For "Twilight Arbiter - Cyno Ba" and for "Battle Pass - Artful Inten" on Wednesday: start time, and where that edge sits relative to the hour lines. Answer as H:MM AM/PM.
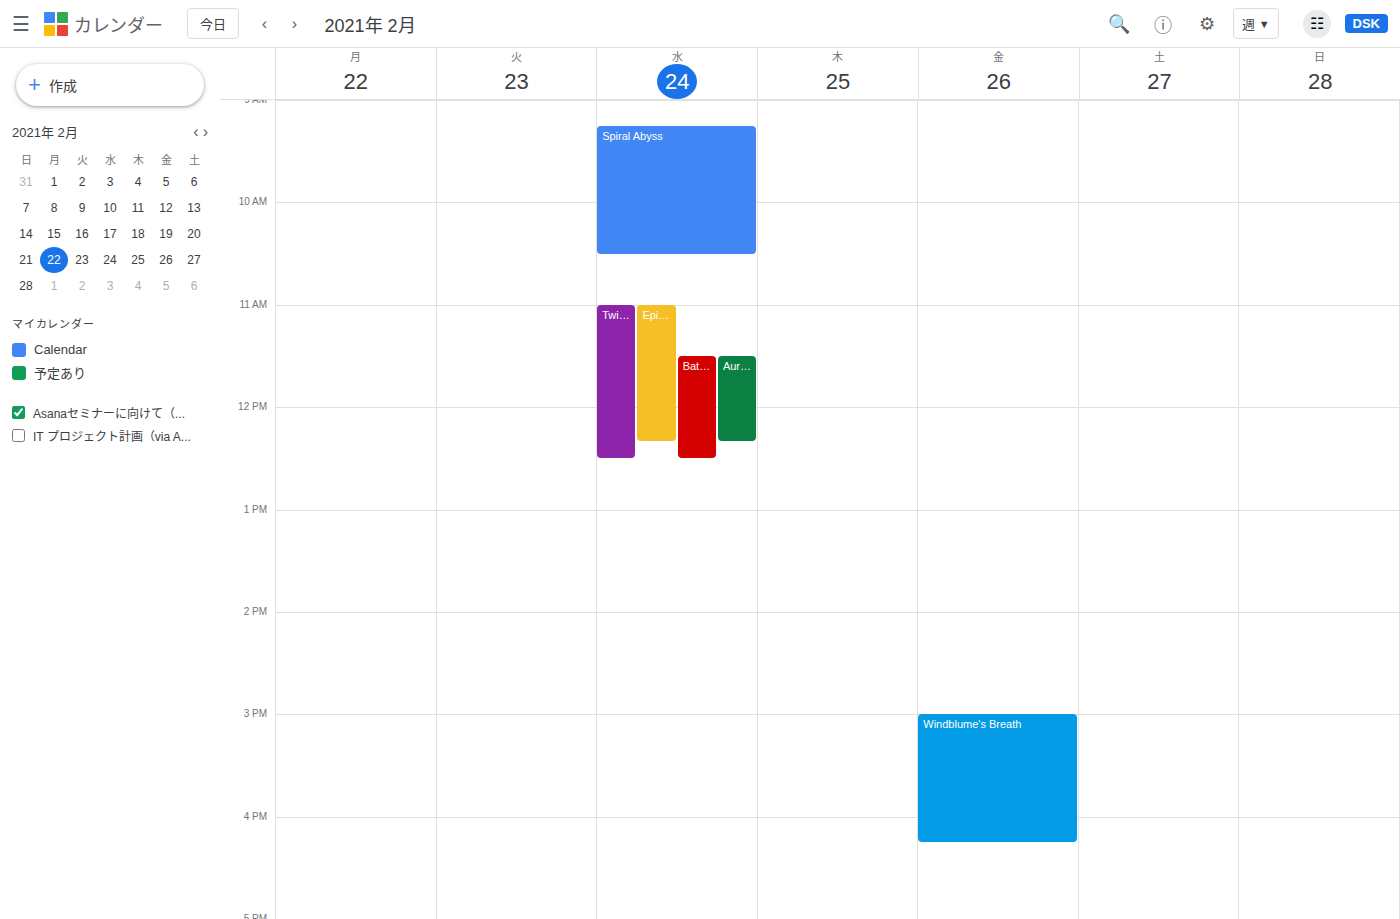
"Twilight Arbiter - Cyno Ba": 11:00 AM, exactly on the 11 AM line. "Battle Pass - Artful Inten": 11:30 AM, halfway between the 11 AM and 12 PM lines.